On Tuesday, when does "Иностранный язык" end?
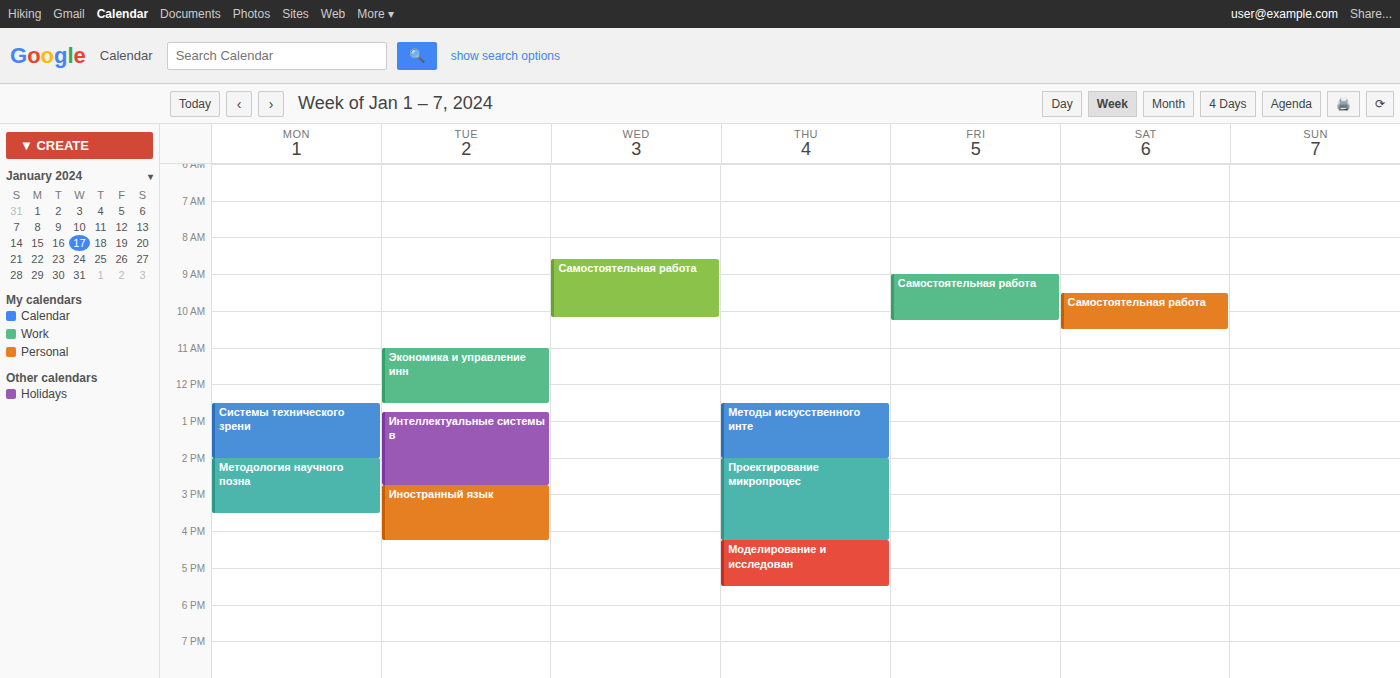
4:15 PM